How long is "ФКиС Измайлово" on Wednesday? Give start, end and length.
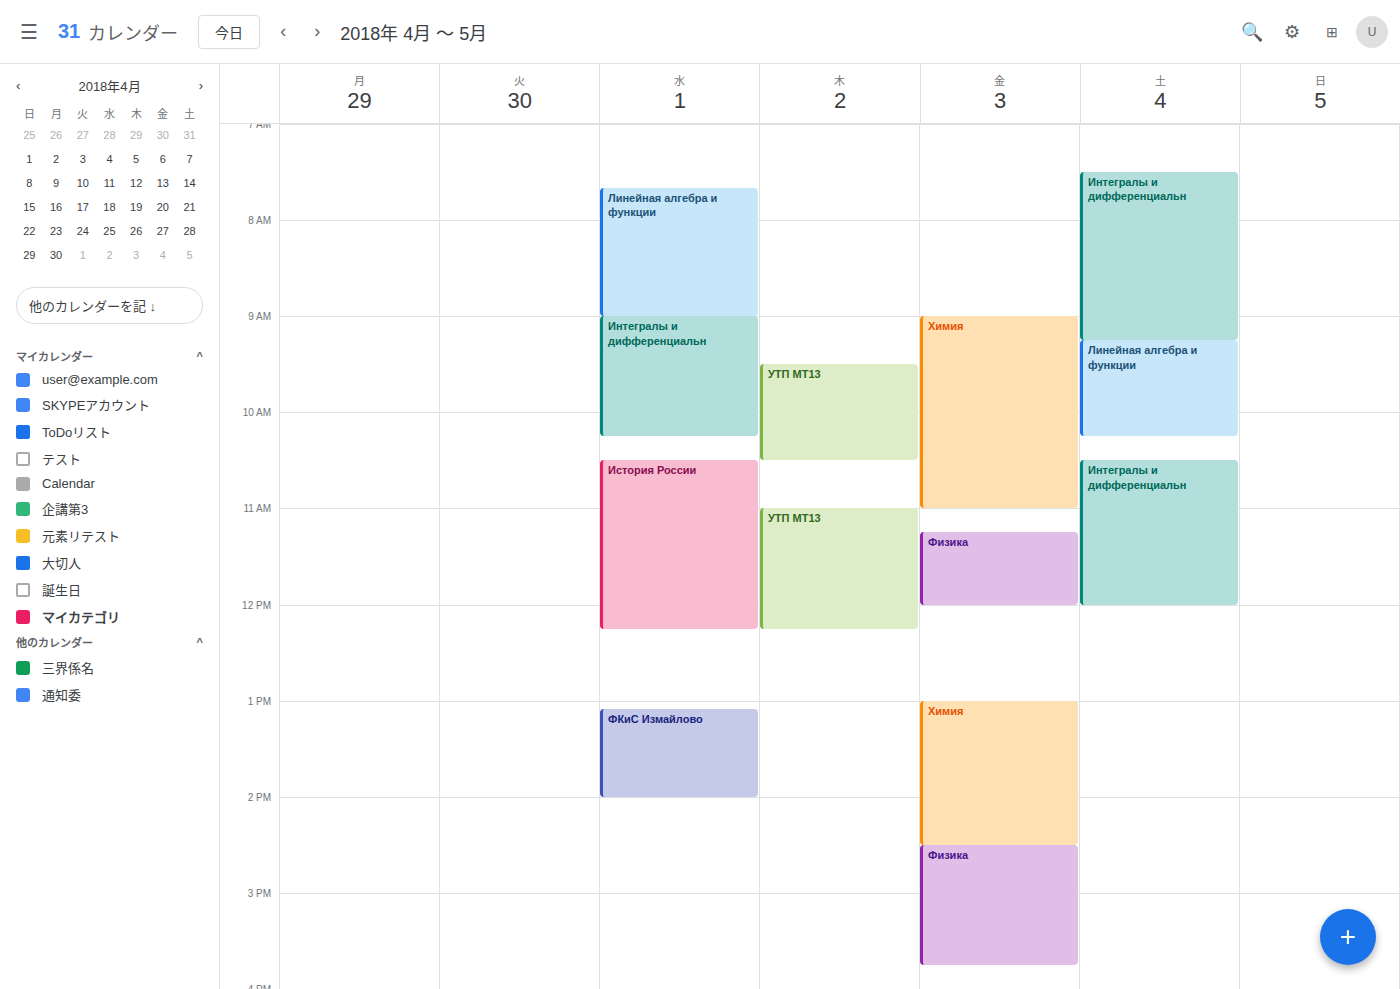
1:05 PM to 2:00 PM, 55 minutes